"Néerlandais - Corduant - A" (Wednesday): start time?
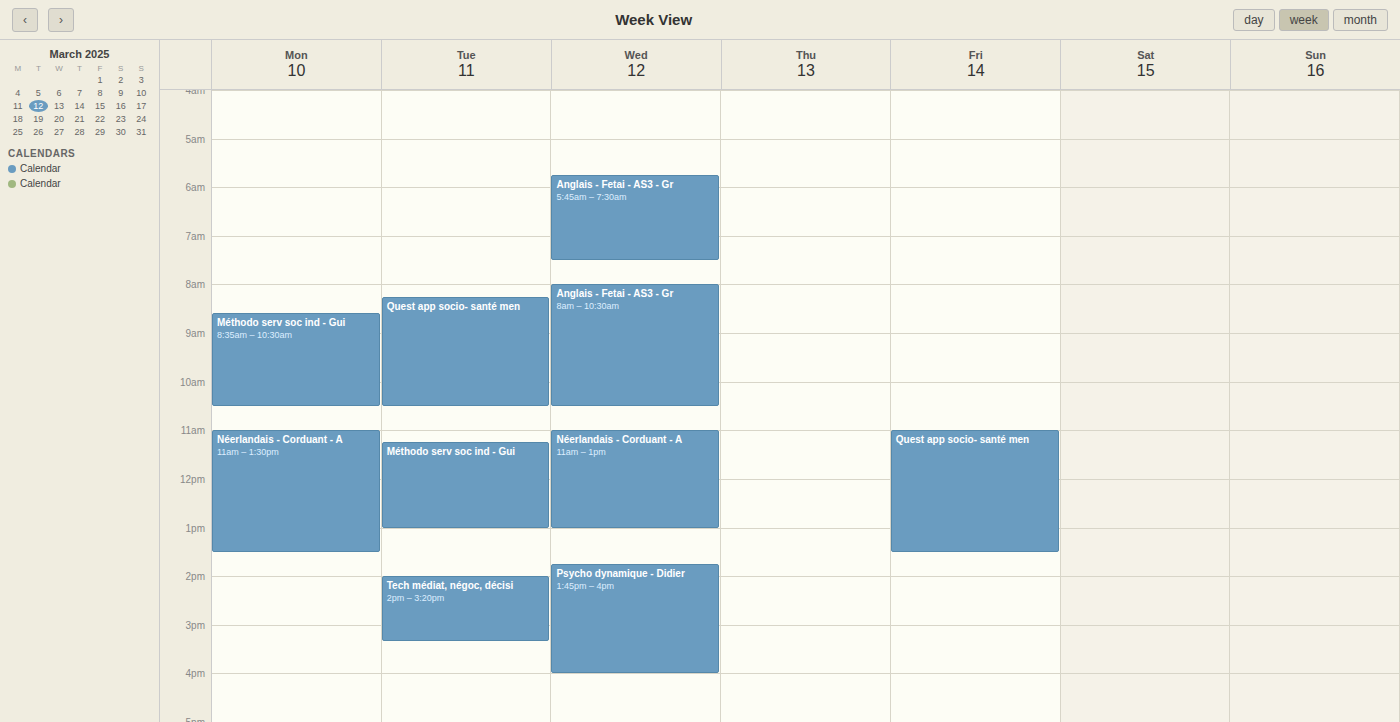
11:00 AM